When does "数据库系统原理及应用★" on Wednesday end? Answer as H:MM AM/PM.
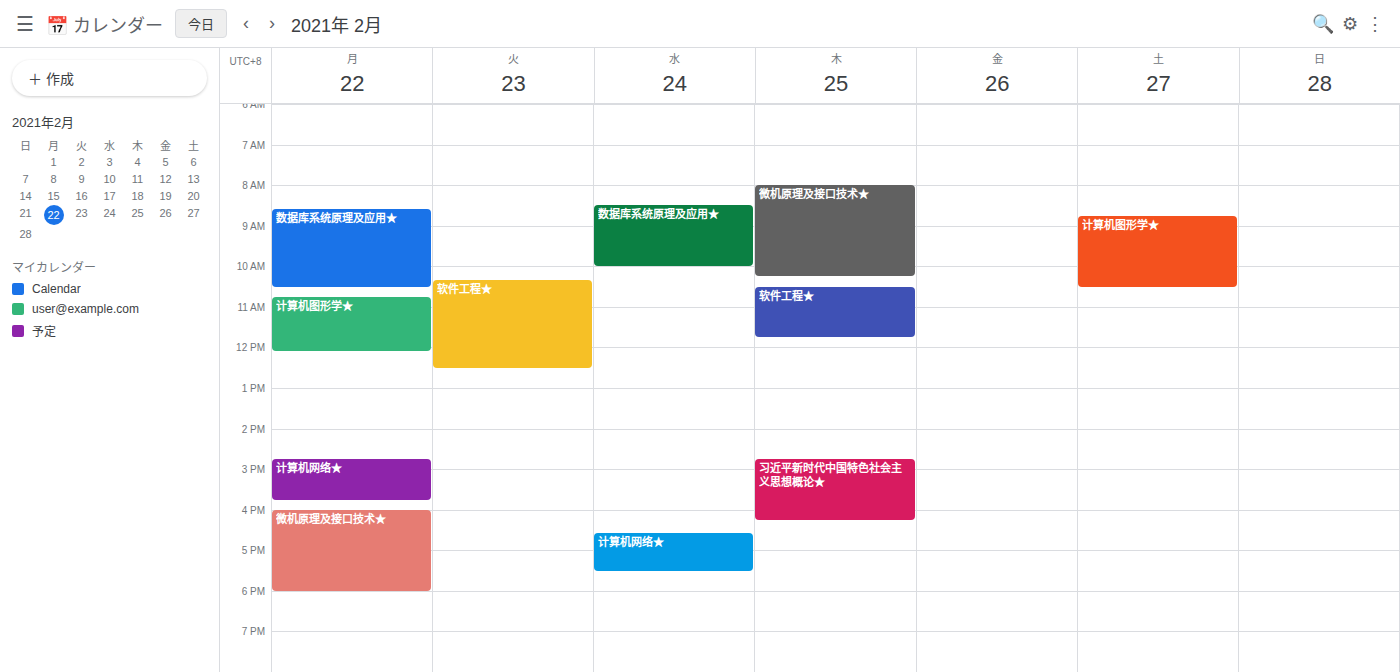
10:00 AM